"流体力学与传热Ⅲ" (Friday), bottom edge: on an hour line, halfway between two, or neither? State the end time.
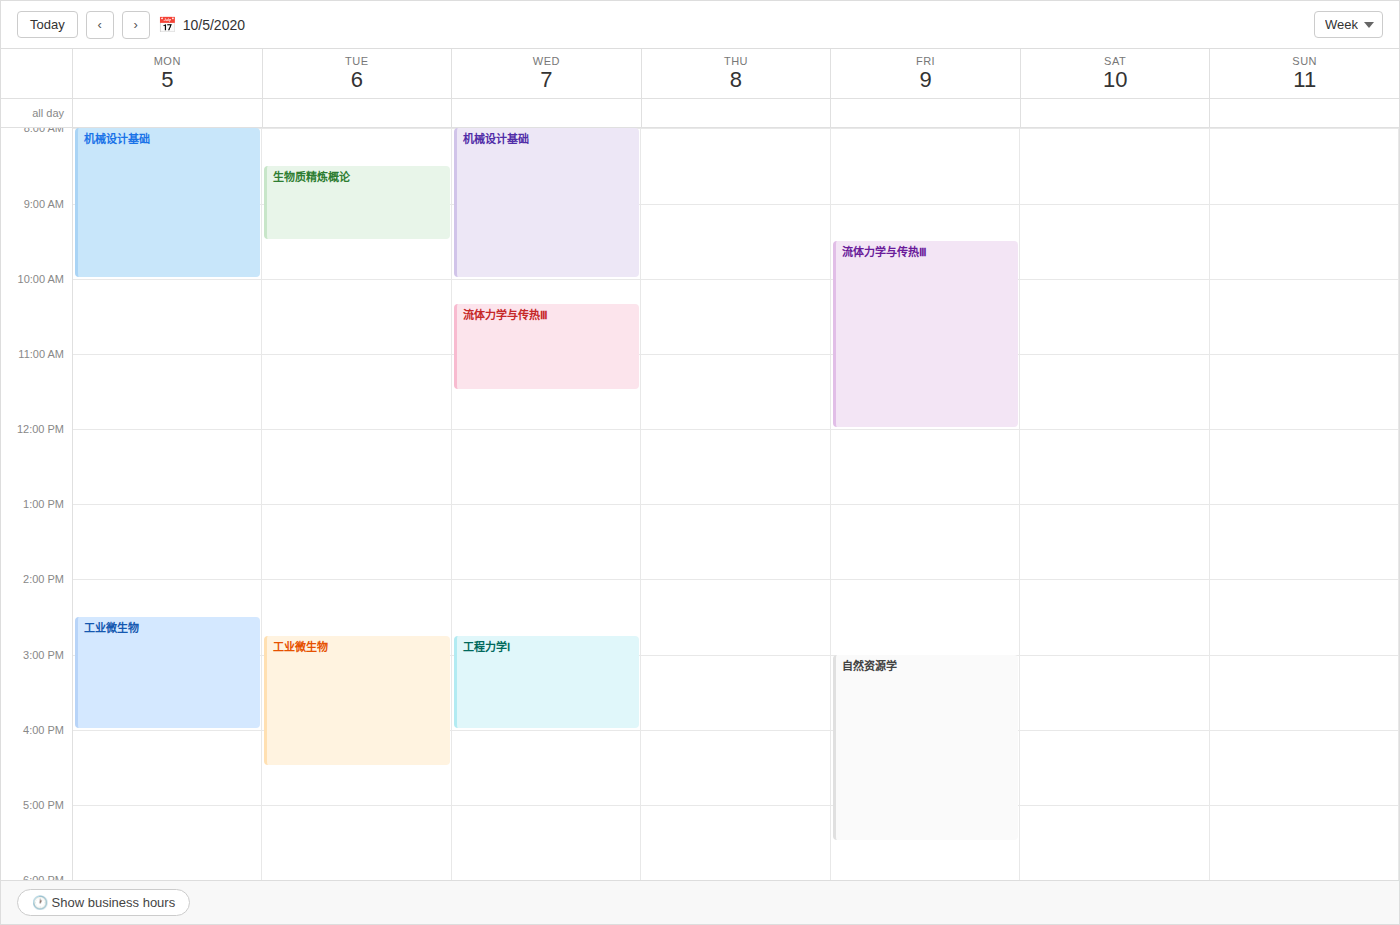
12:00 PM -- exactly on the 12 PM line.